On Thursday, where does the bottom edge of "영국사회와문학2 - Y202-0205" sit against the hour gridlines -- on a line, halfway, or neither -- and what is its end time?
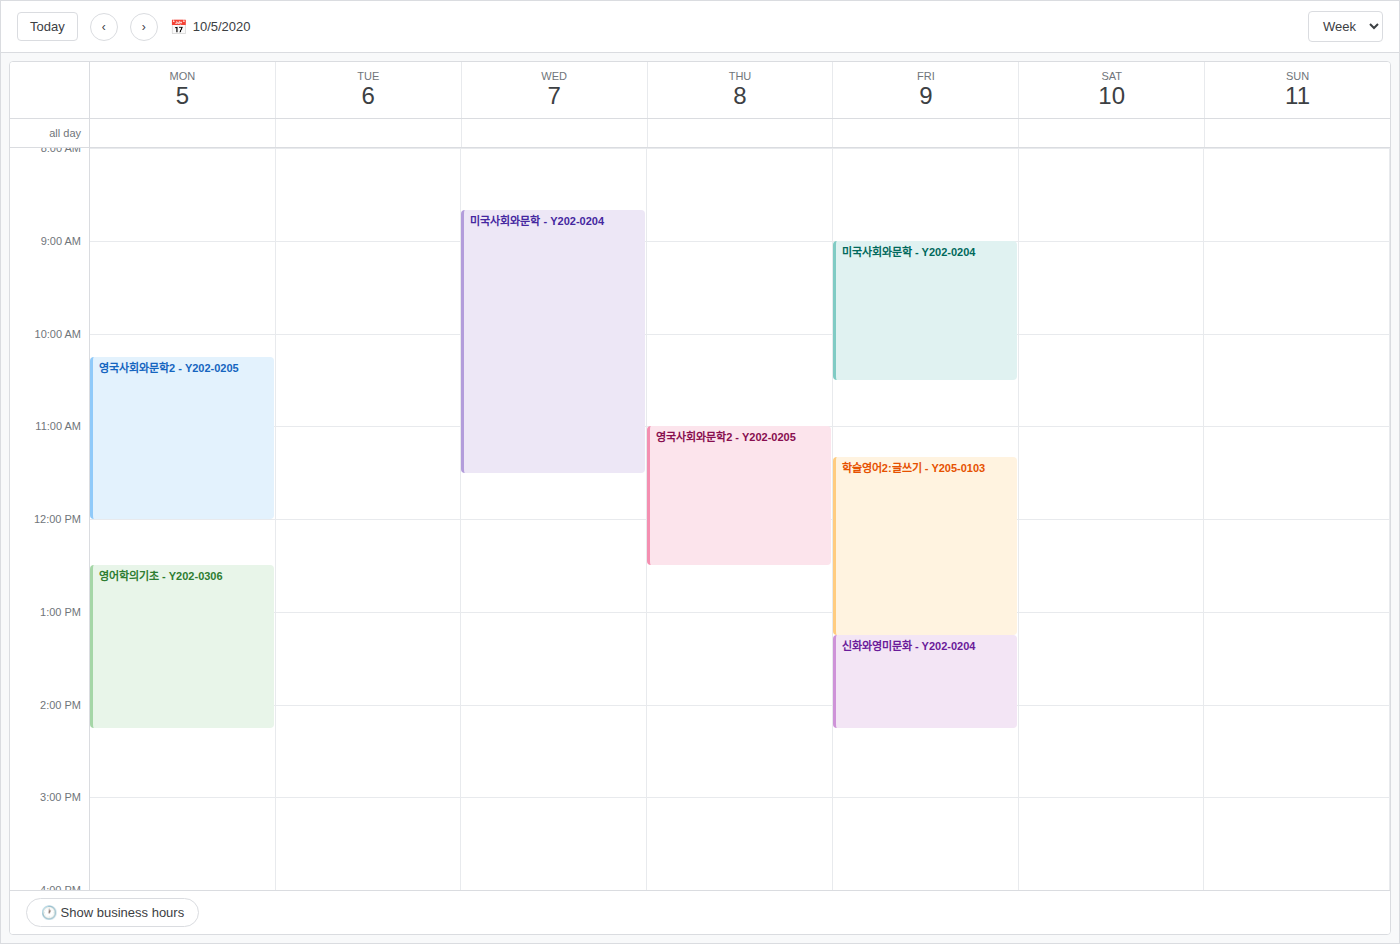
12:30 -- halfway between the 12:00 and 13:00 lines.